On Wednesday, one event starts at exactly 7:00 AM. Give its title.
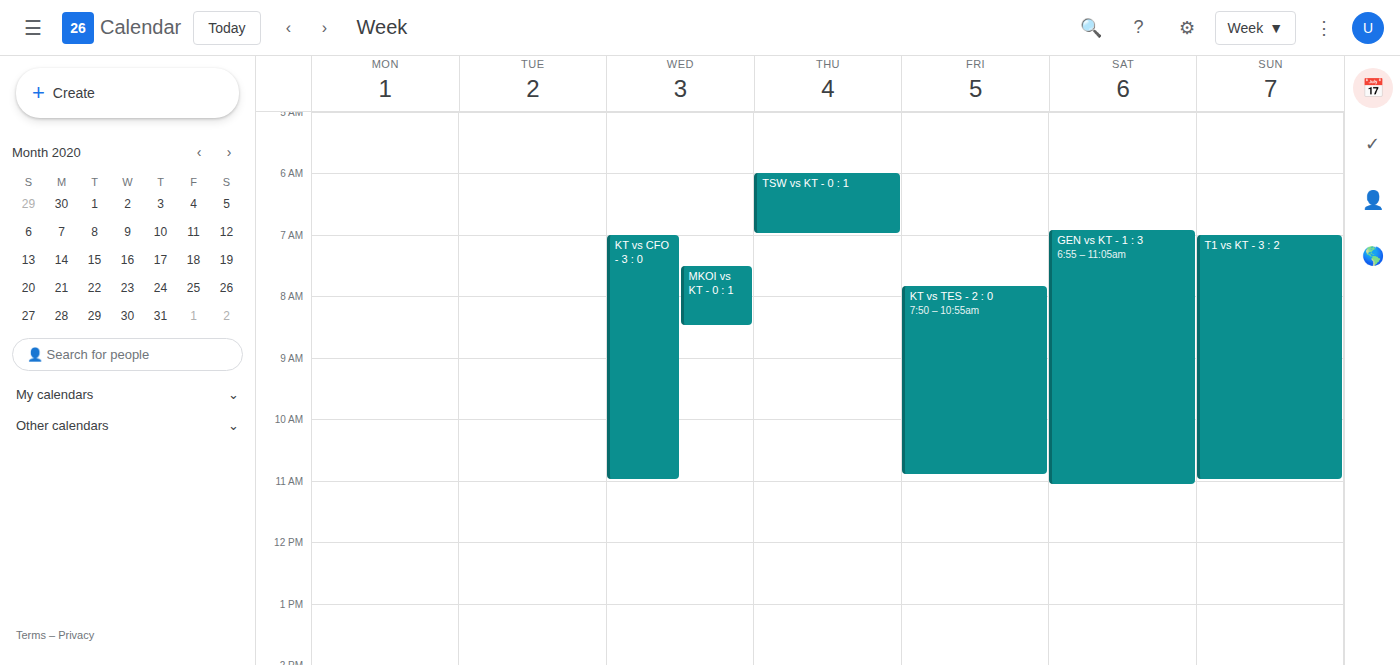
"KT vs CFO - 3 : 0"